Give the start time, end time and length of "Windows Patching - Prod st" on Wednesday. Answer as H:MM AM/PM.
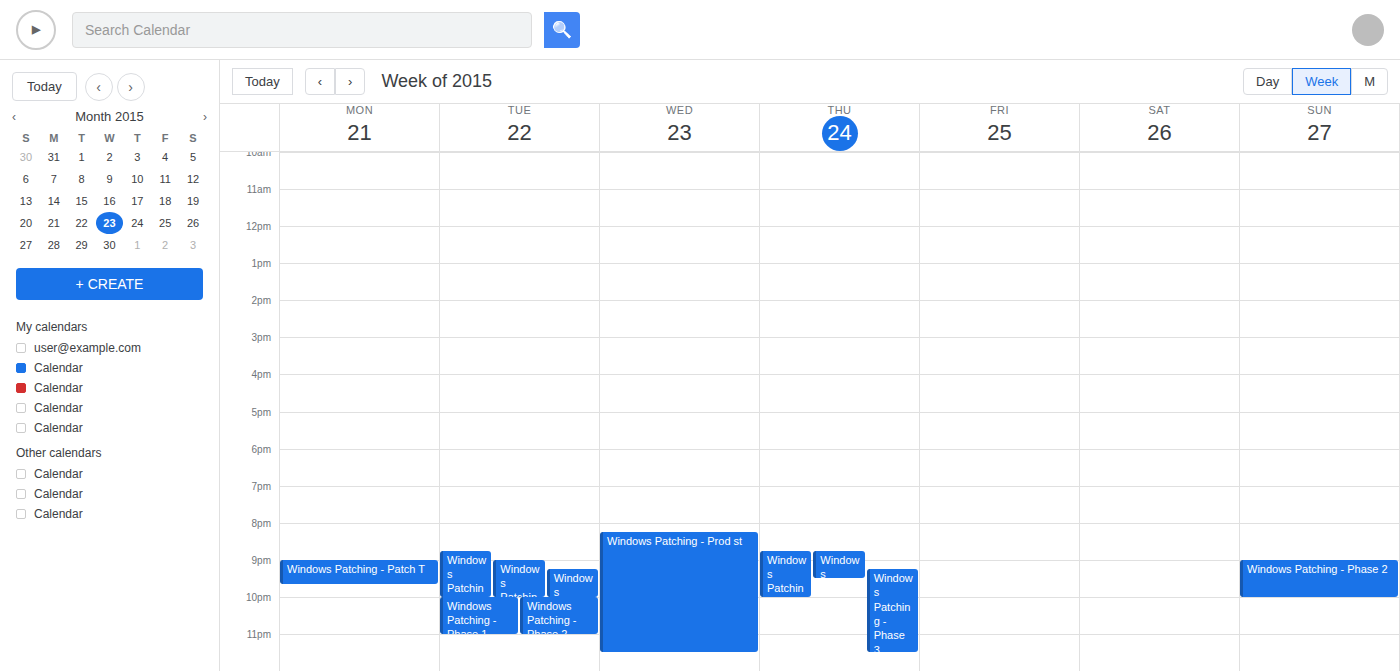
8:15 PM to 11:30 PM, 3 hours 15 minutes